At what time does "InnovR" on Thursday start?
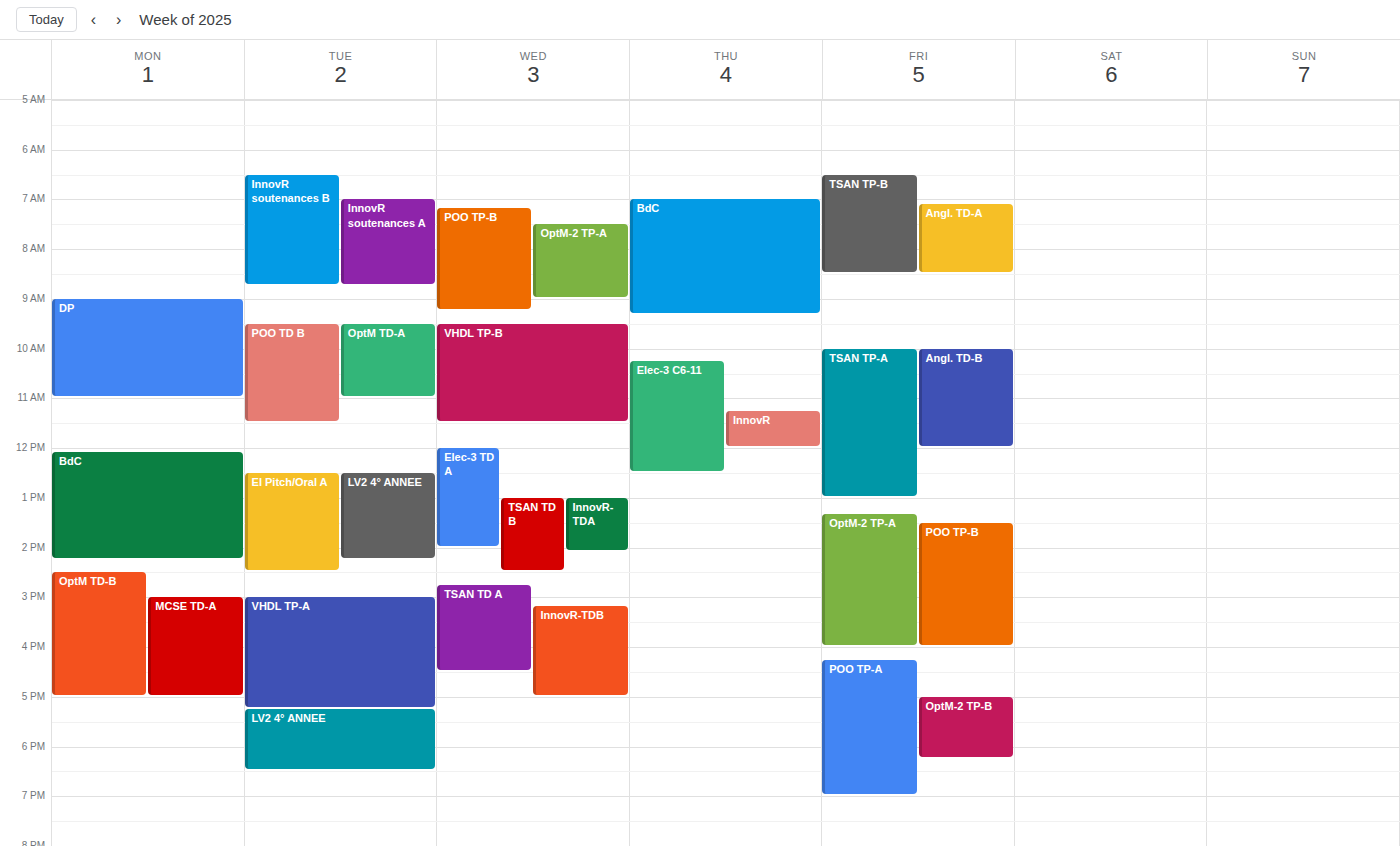
11:15 AM